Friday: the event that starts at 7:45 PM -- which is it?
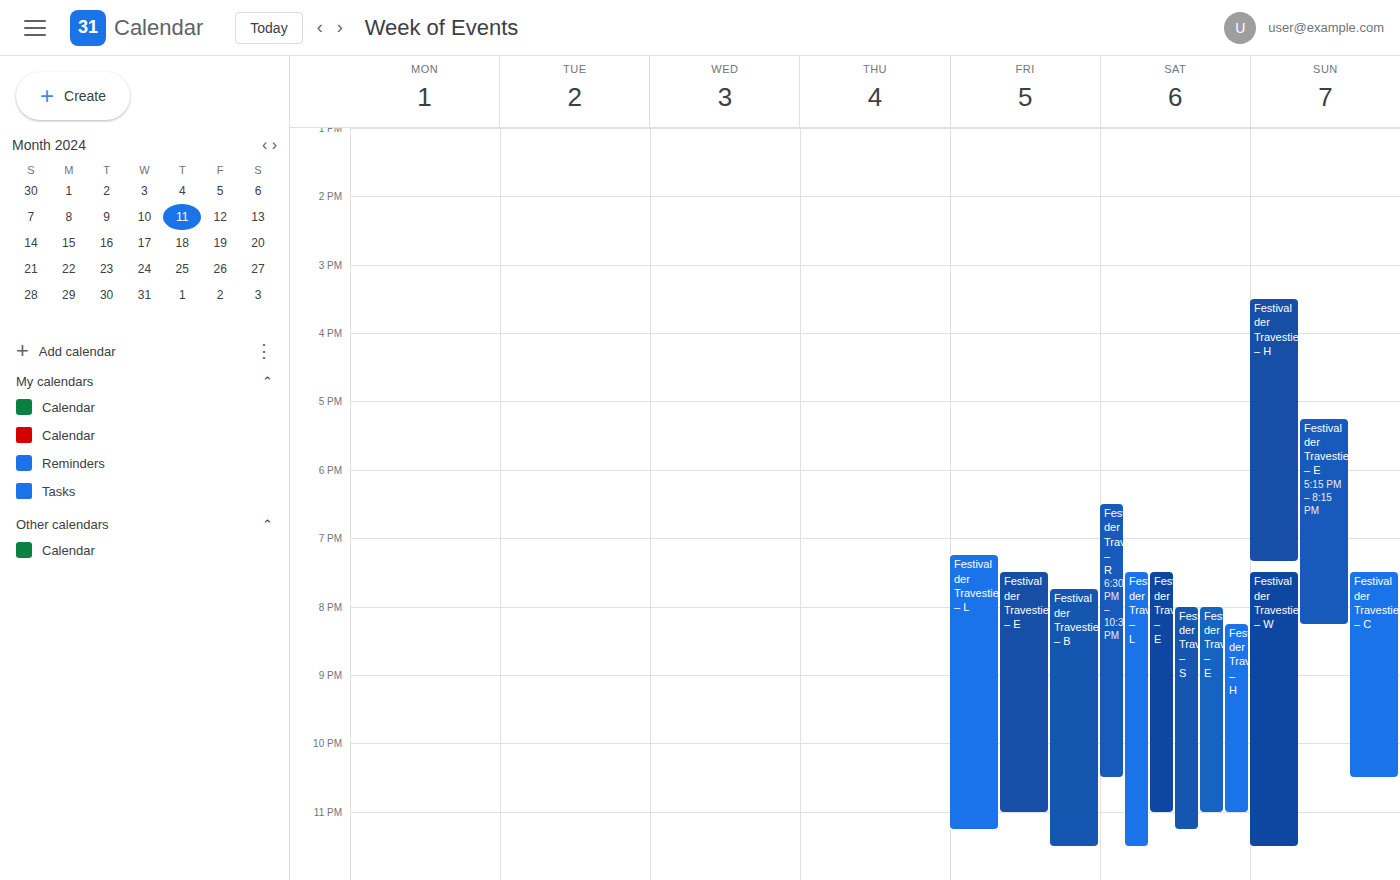
"Festival der Travestie – B"